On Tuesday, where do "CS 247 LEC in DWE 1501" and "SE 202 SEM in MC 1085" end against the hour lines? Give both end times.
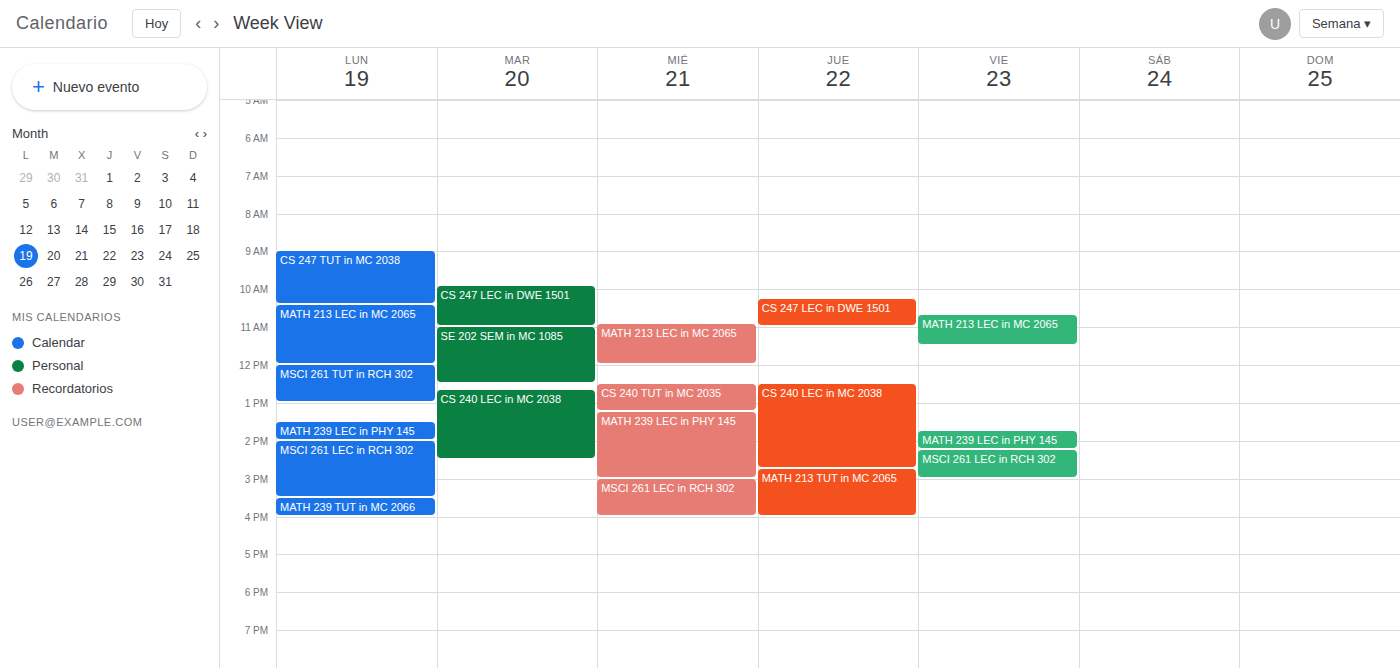
"CS 247 LEC in DWE 1501": 11:00 AM, exactly on the 11 AM line. "SE 202 SEM in MC 1085": 12:30 PM, halfway between the 12 PM and 1 PM lines.